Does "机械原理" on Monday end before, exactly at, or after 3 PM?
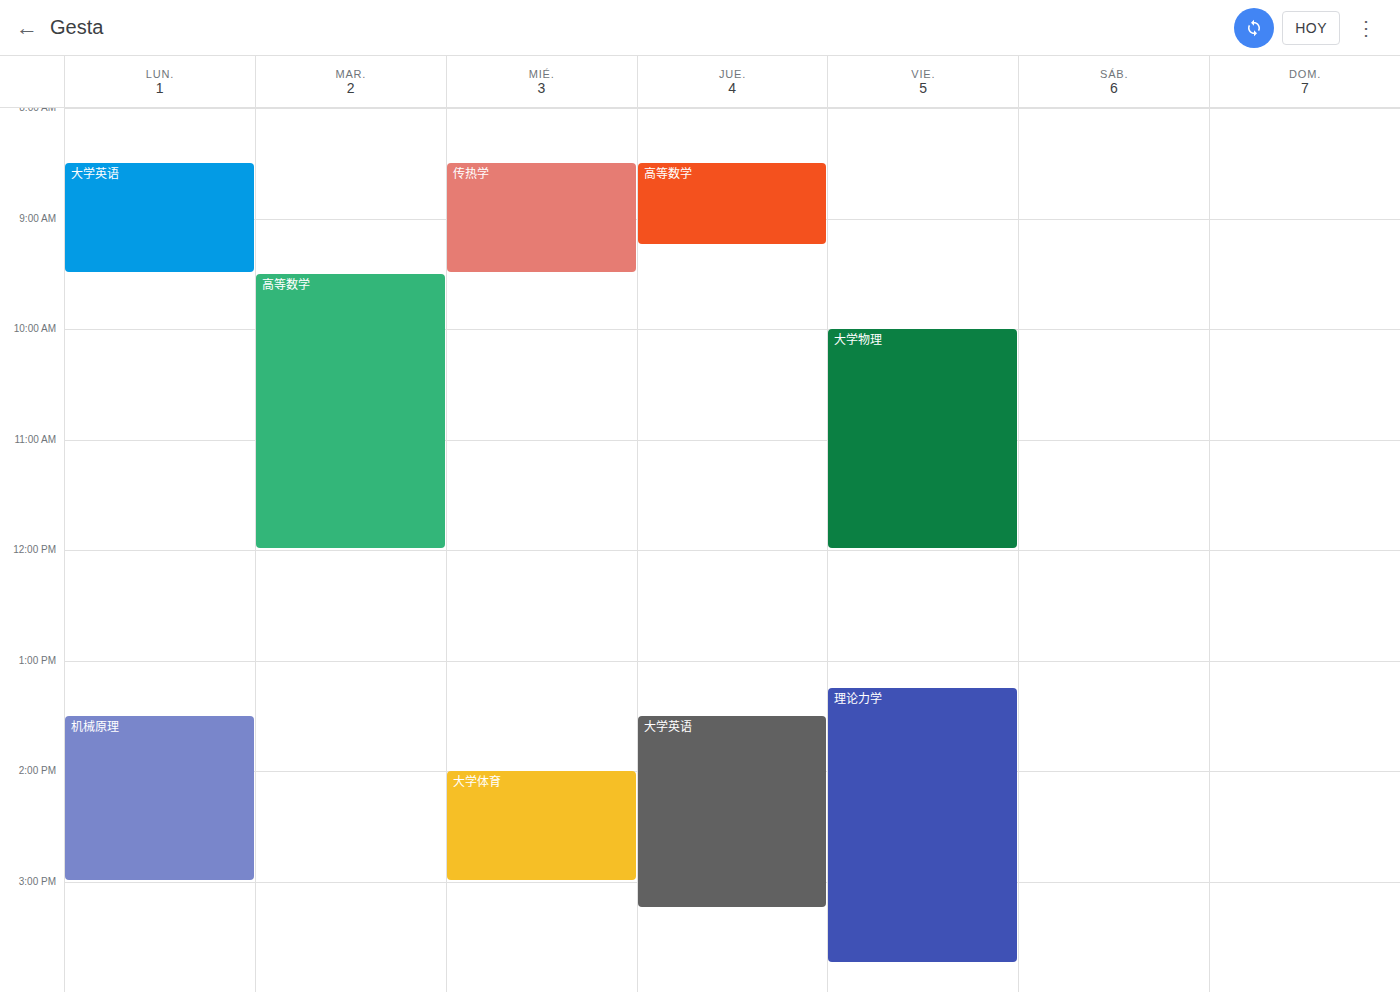
3:00 PM -- exactly at 3 PM, on the 3 PM line.